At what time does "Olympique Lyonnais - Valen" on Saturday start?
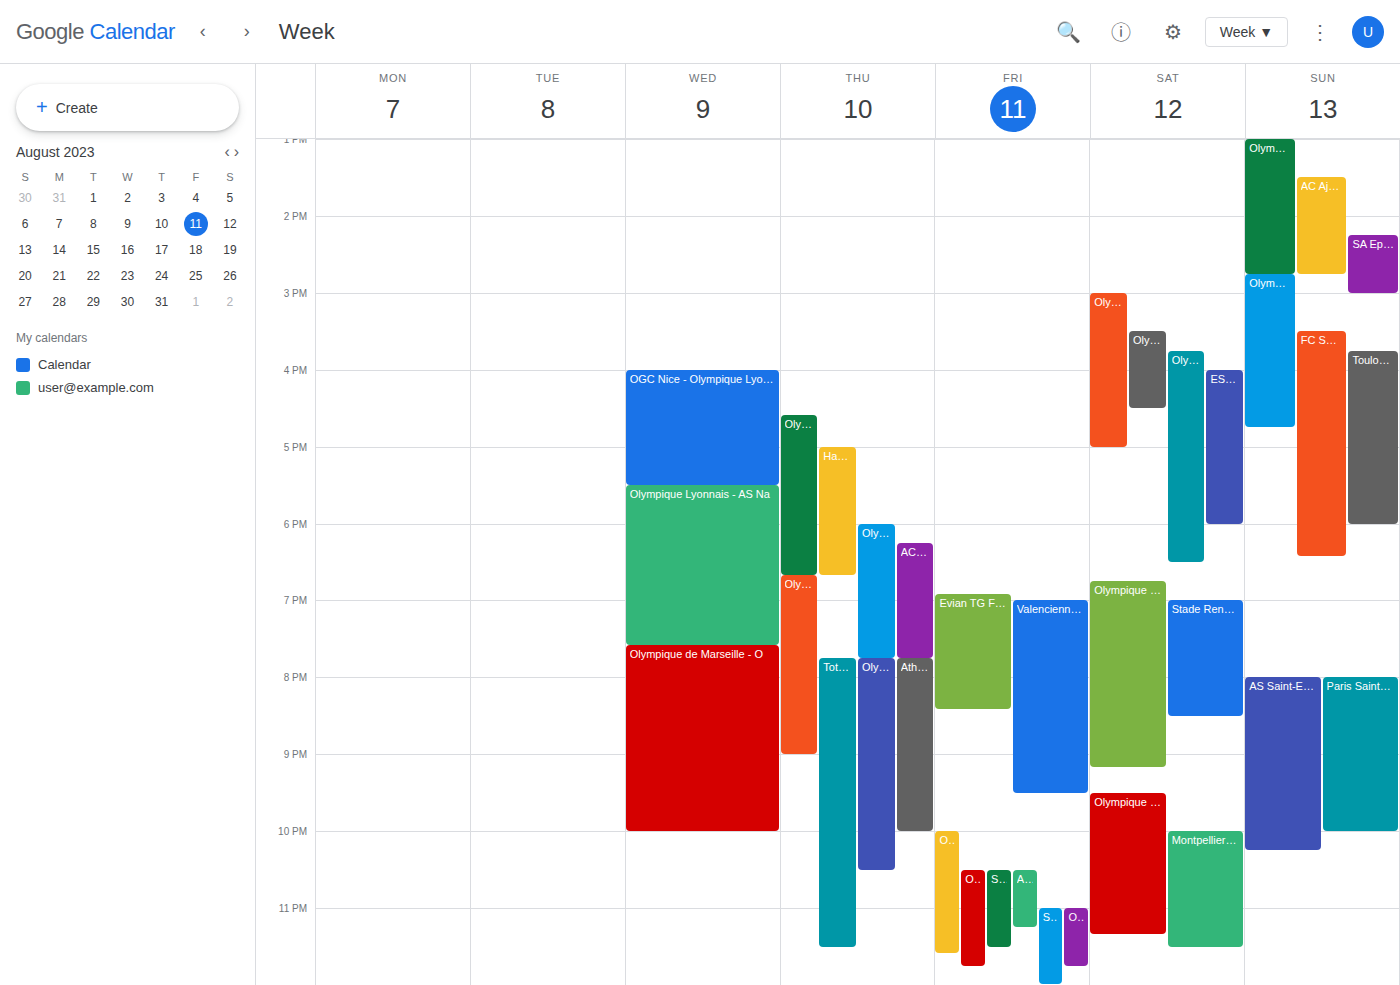
3:30 PM